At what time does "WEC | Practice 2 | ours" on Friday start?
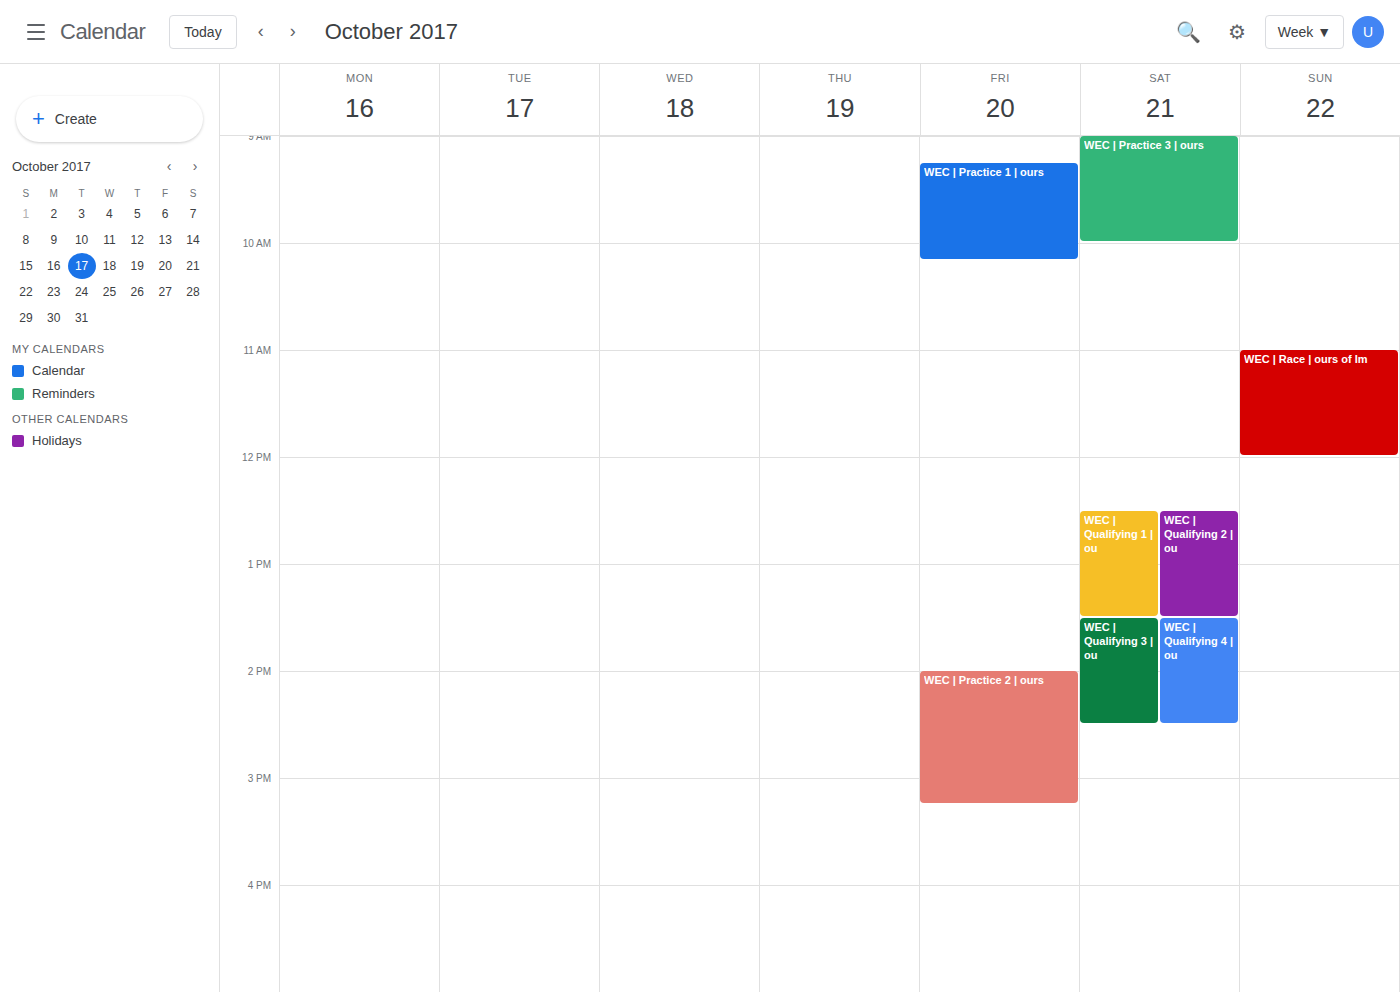
14:00